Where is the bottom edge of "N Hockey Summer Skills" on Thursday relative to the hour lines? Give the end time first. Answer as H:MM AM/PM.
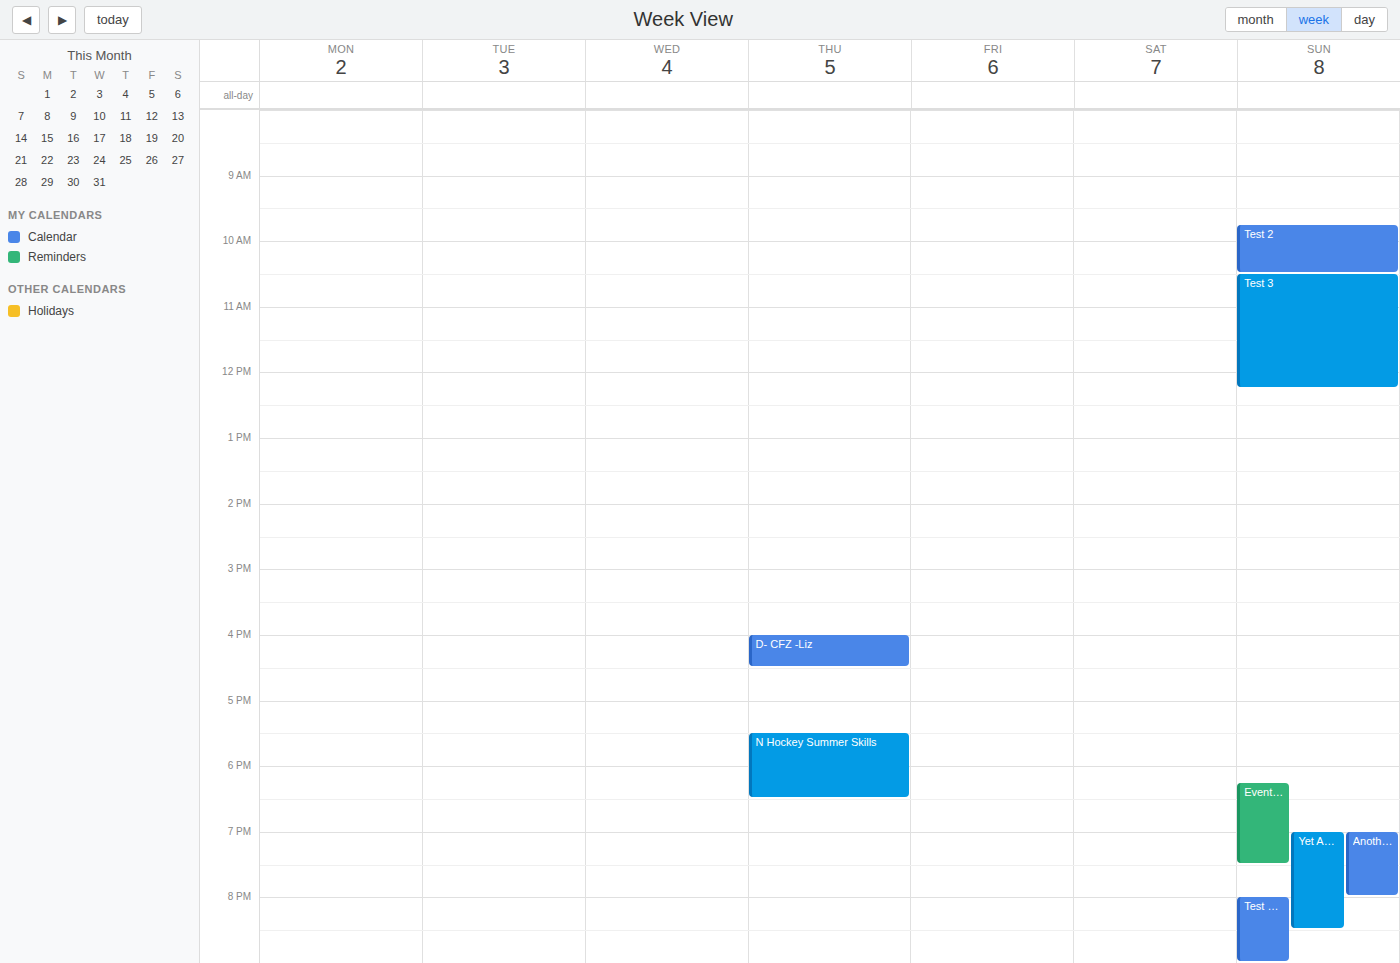
6:30 PM -- halfway between the 6 PM and 7 PM lines.